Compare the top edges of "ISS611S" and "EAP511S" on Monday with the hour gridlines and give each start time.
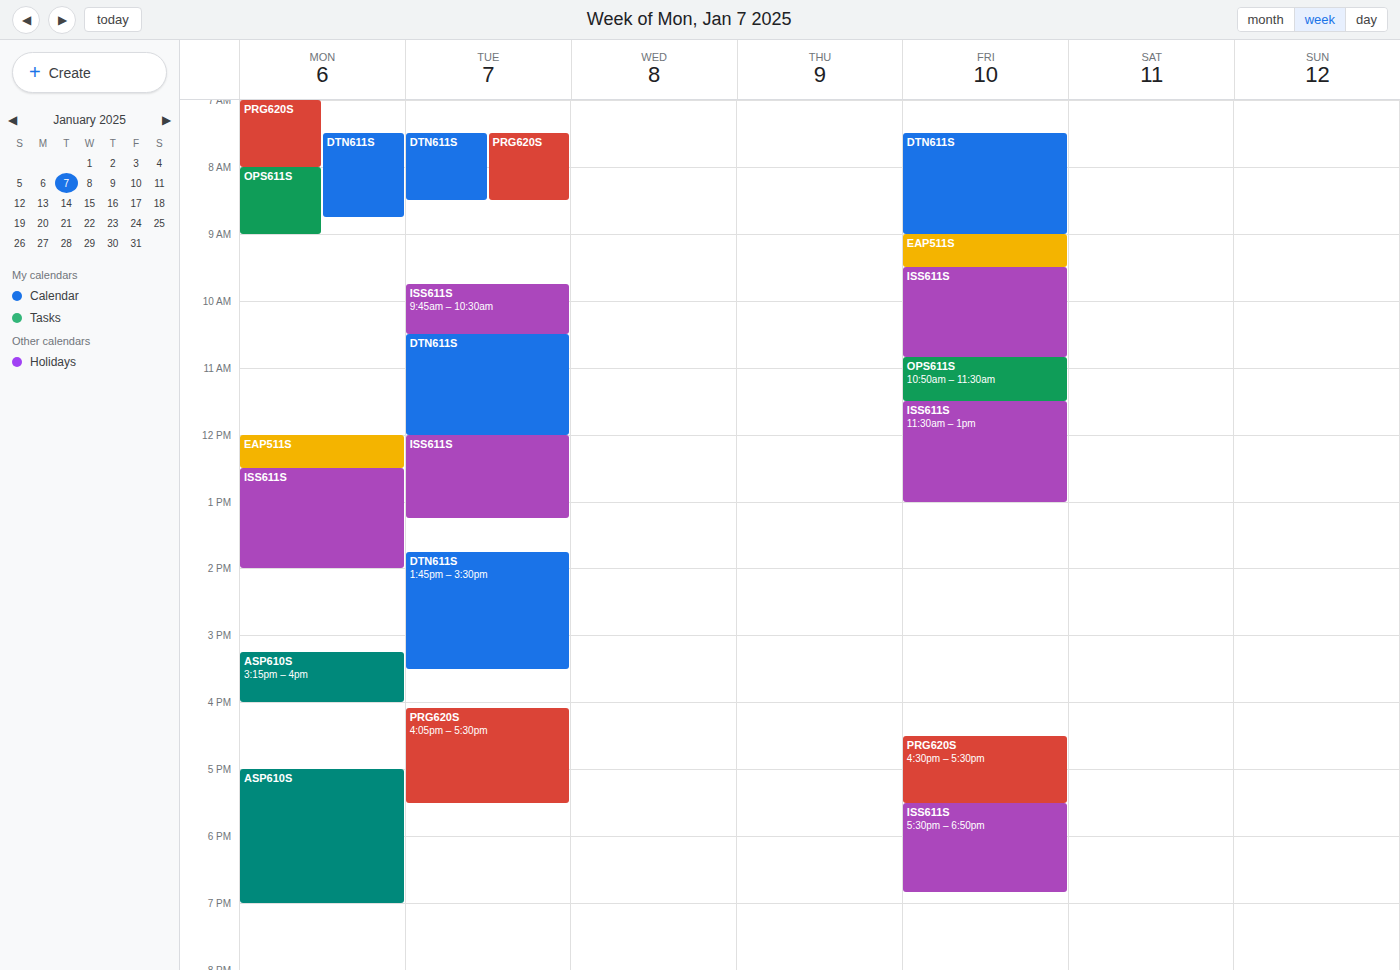
"ISS611S": 12:30, halfway between the 12:00 and 13:00 lines. "EAP511S": 12:00, exactly on the 12:00 line.